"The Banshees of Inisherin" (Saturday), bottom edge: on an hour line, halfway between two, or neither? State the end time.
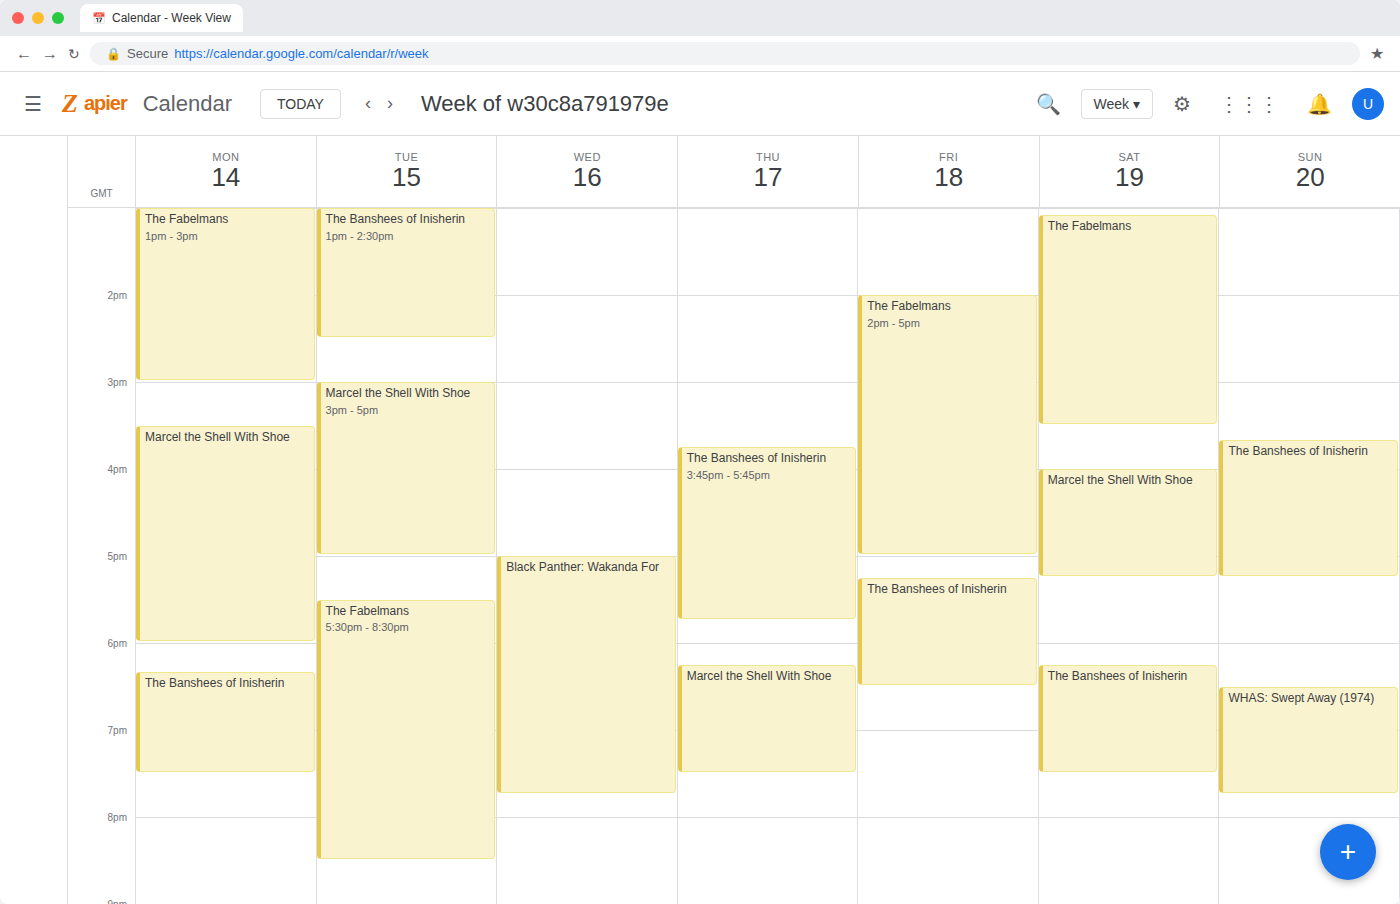
7:30 PM -- halfway between the 7 PM and 8 PM lines.